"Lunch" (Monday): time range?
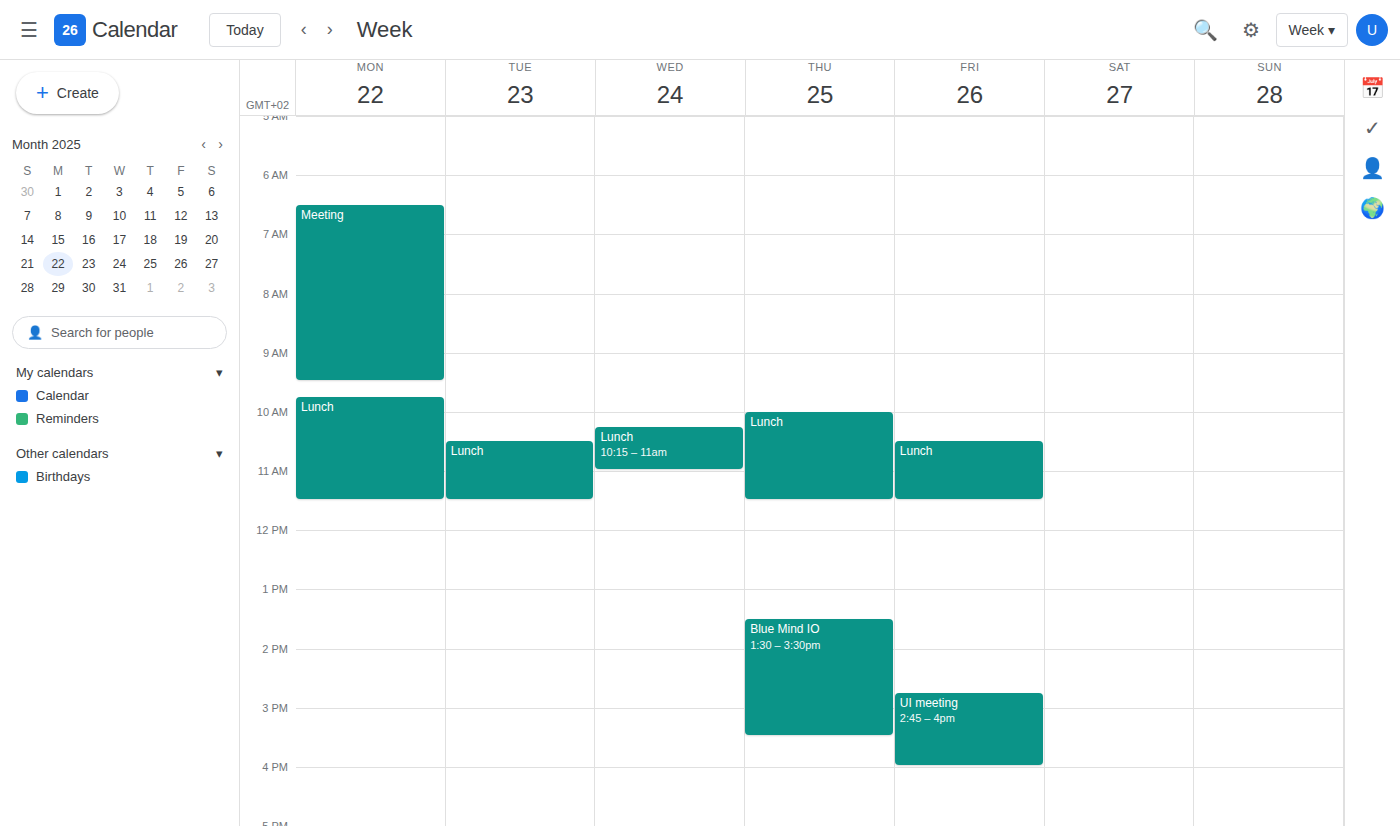
9:45 AM to 11:30 AM